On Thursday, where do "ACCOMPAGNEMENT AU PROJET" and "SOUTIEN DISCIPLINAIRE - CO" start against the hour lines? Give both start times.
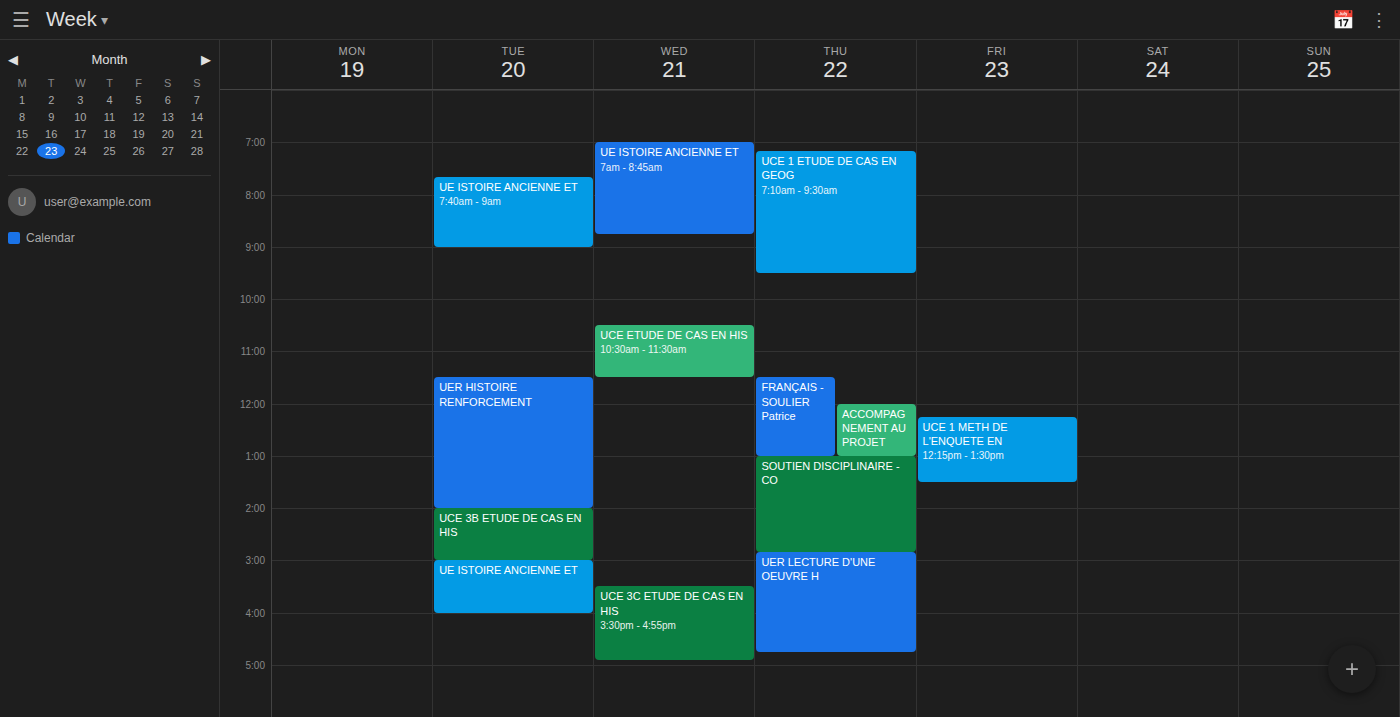
"ACCOMPAGNEMENT AU PROJET": 12:00, exactly on the 12:00 line. "SOUTIEN DISCIPLINAIRE - CO": 13:00, exactly on the 13:00 line.